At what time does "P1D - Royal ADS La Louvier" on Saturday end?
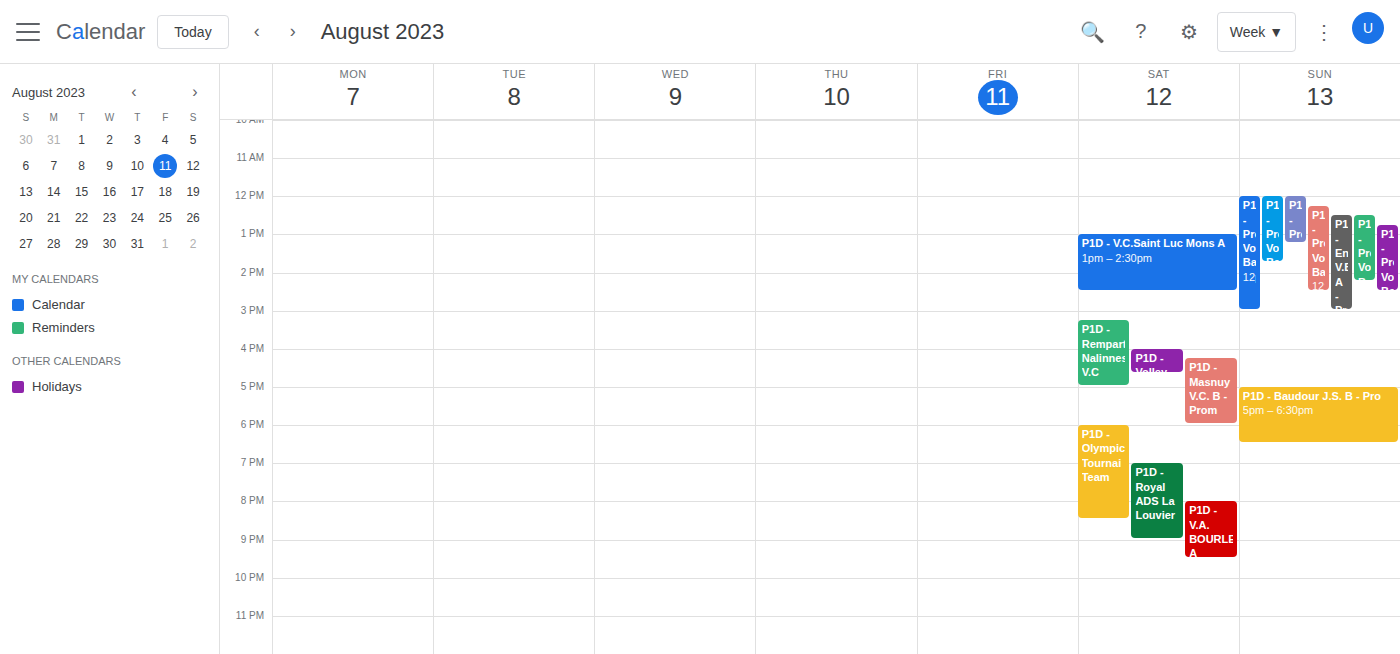
9:00 PM